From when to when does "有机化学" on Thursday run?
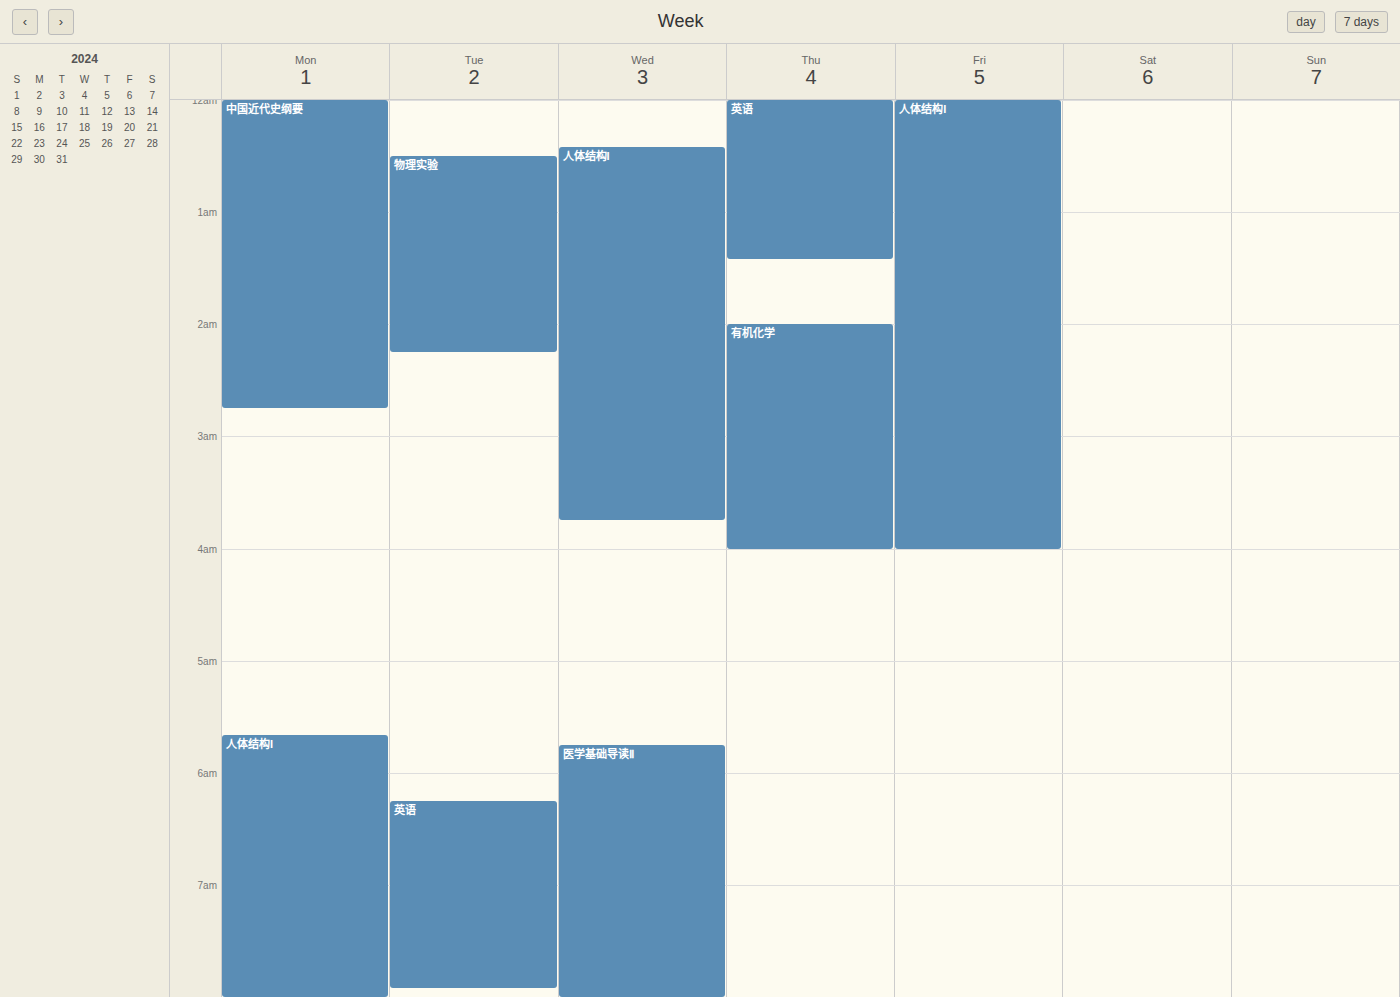
2:00 AM to 4:00 AM